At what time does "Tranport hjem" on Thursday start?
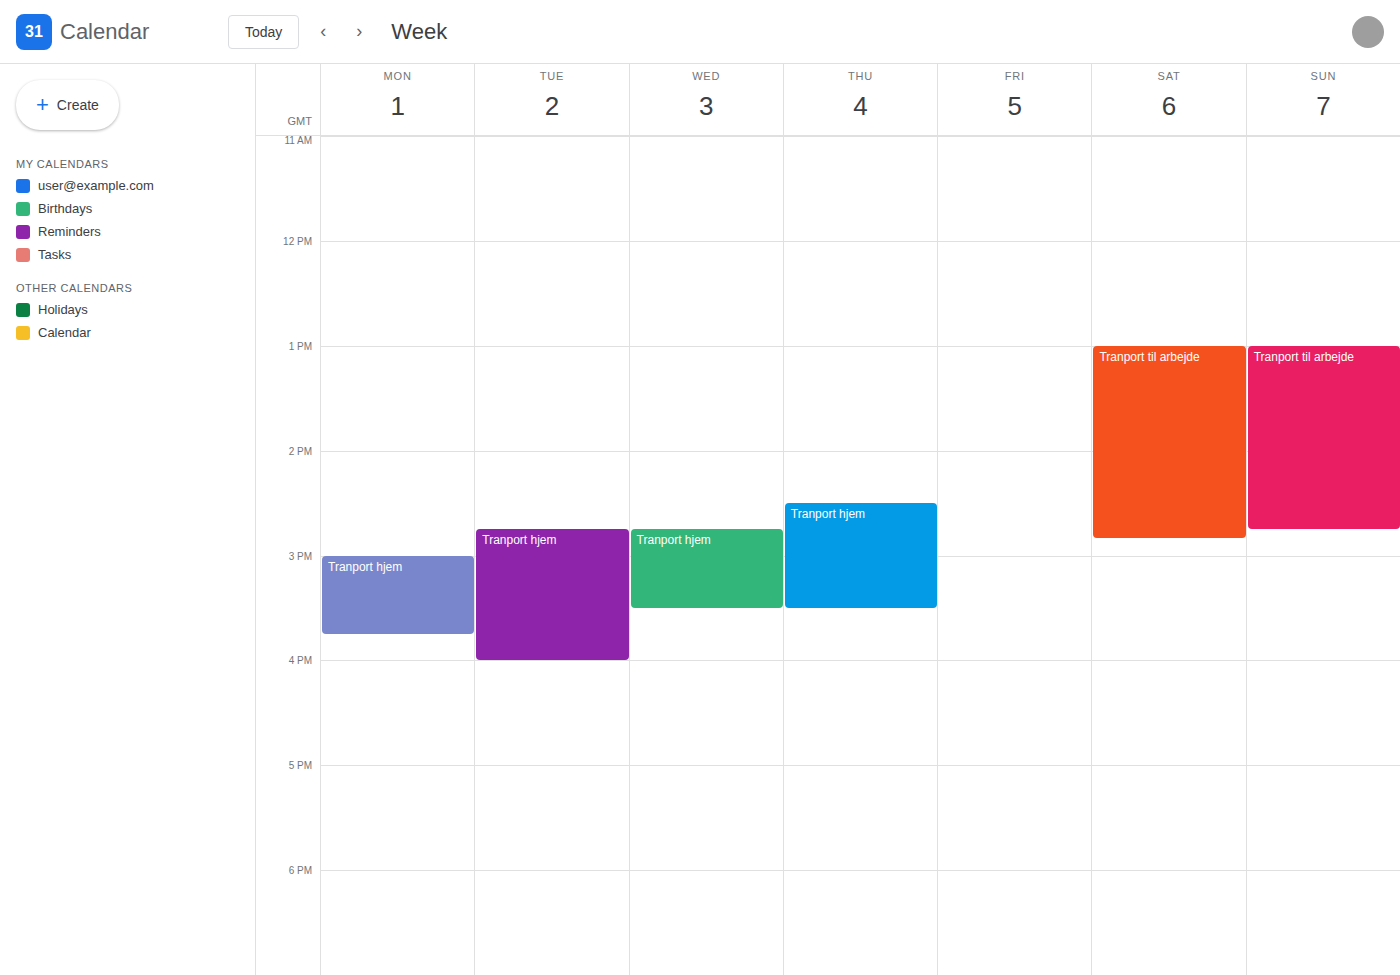
2:30 PM